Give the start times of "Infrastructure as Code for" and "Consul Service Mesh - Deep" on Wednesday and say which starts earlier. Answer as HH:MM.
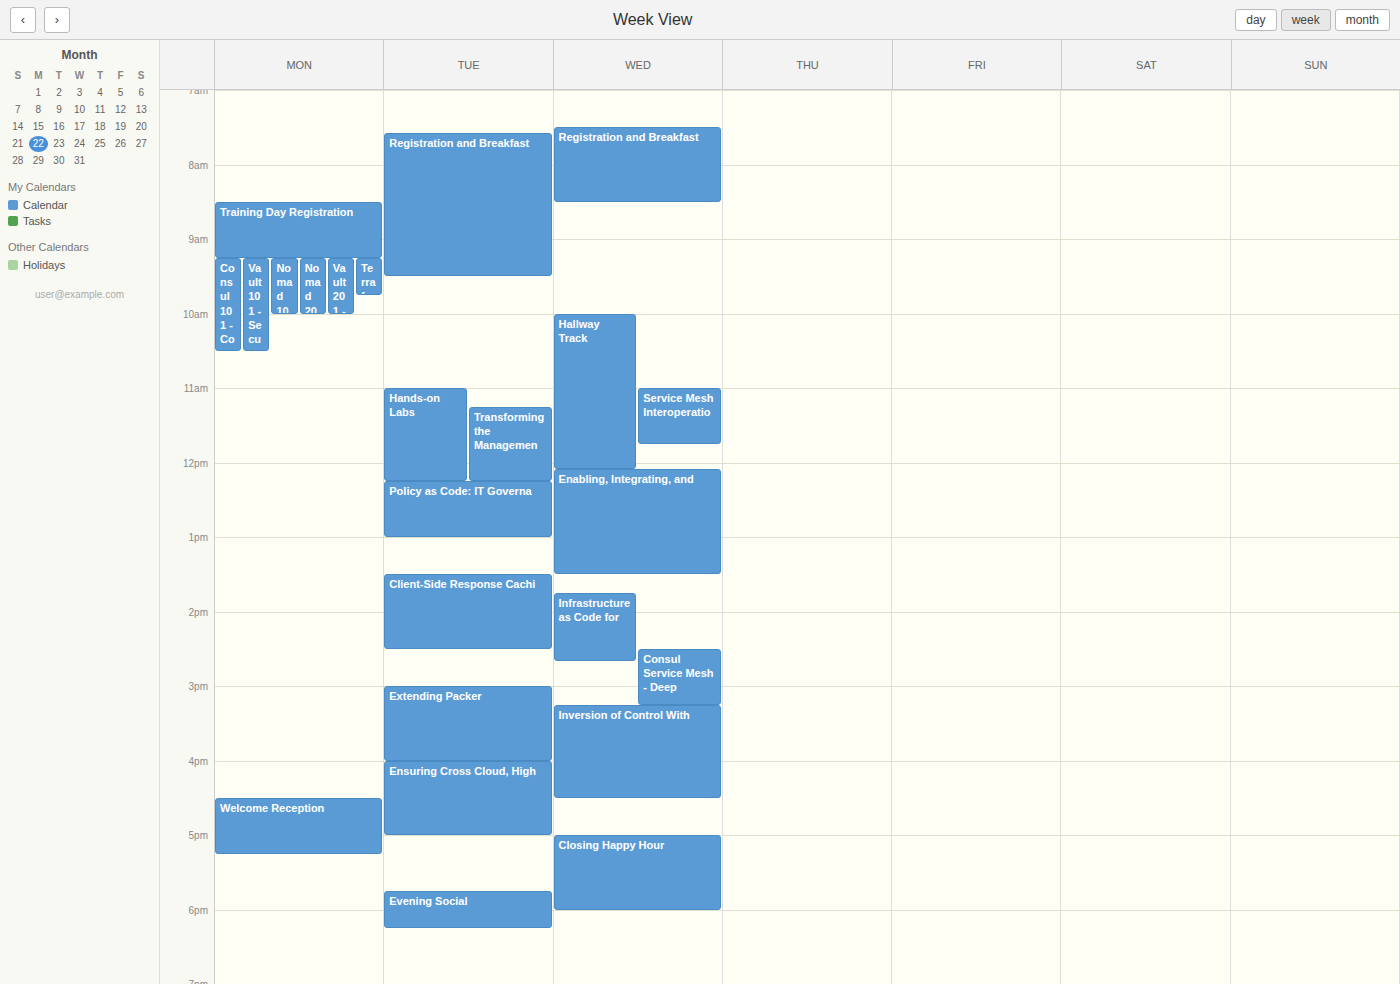
"Infrastructure as Code for" 13:45; "Consul Service Mesh - Deep" 14:30.